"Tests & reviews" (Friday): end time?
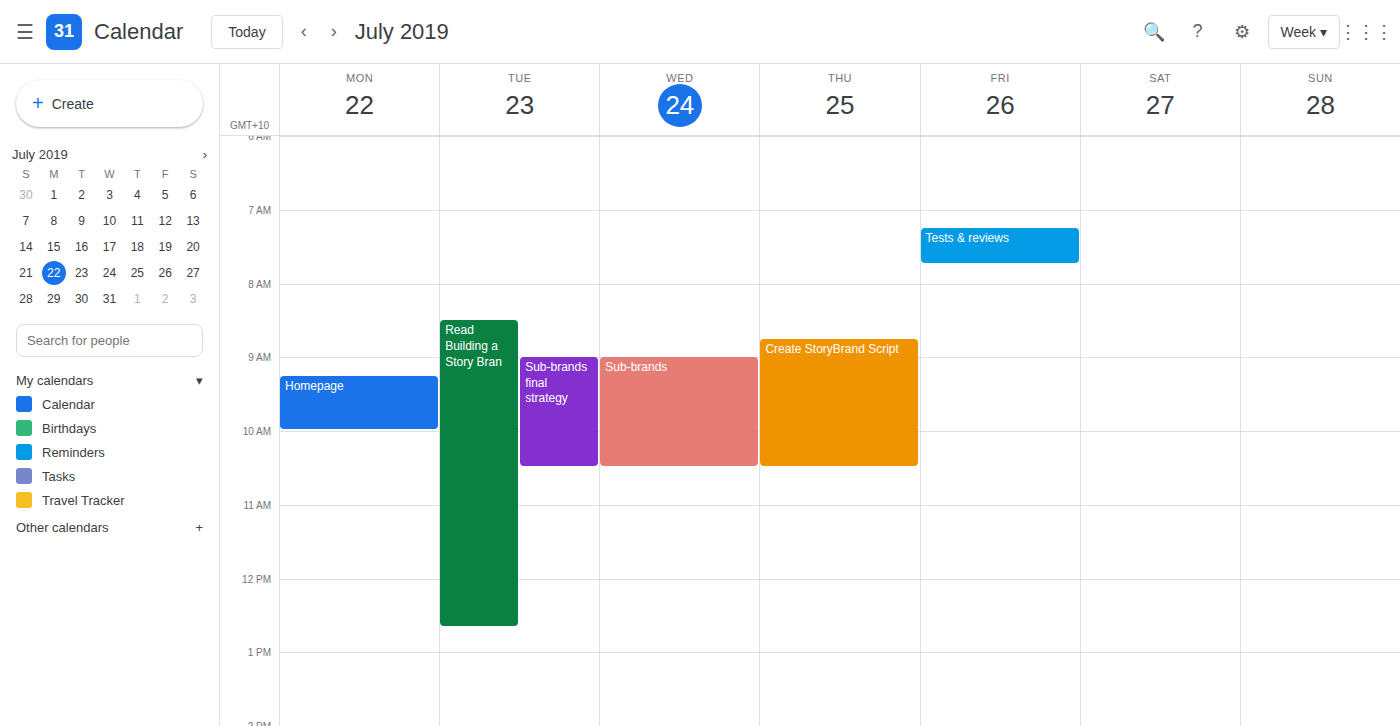
7:45 AM